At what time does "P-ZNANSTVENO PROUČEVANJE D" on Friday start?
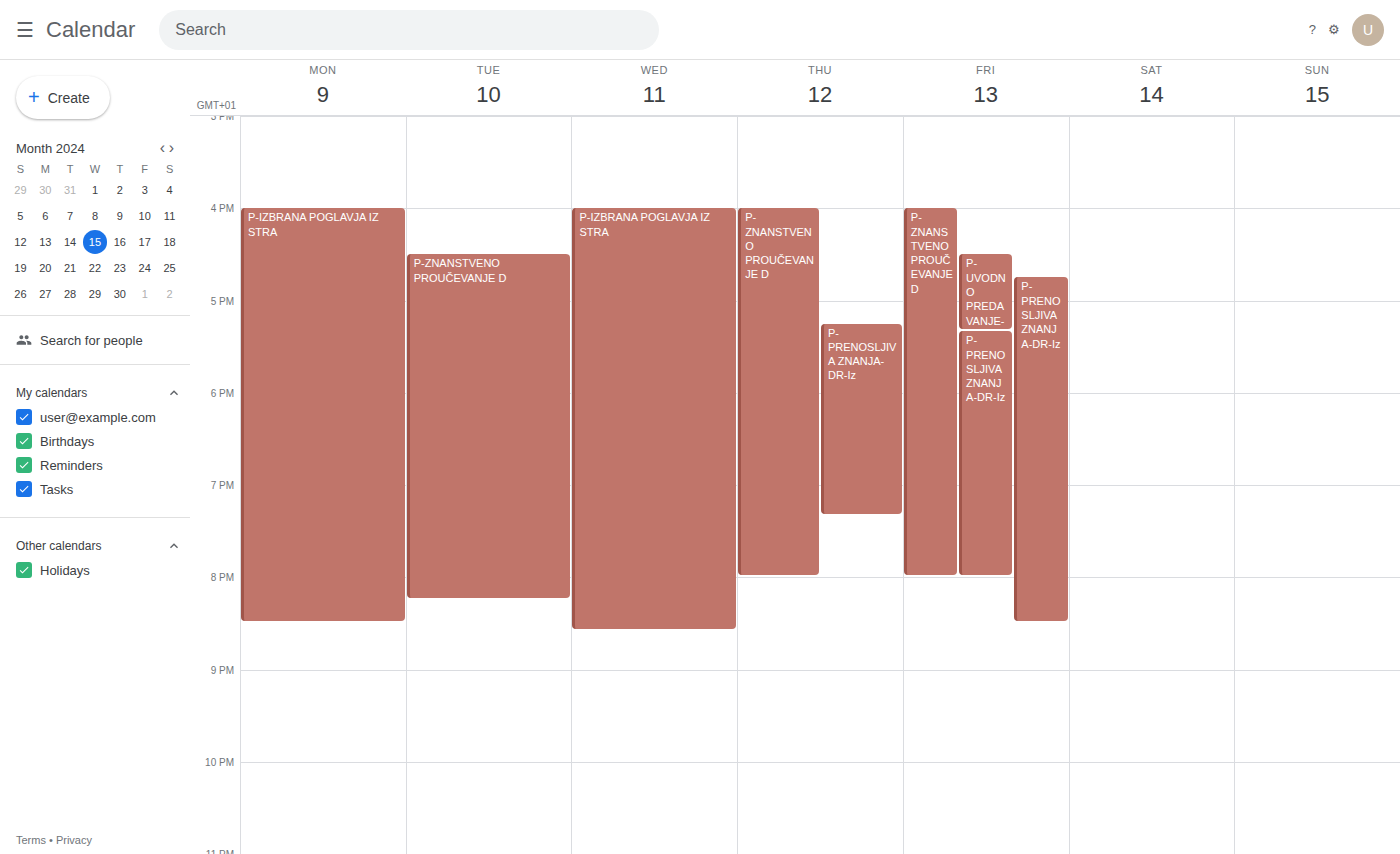
4:00 PM